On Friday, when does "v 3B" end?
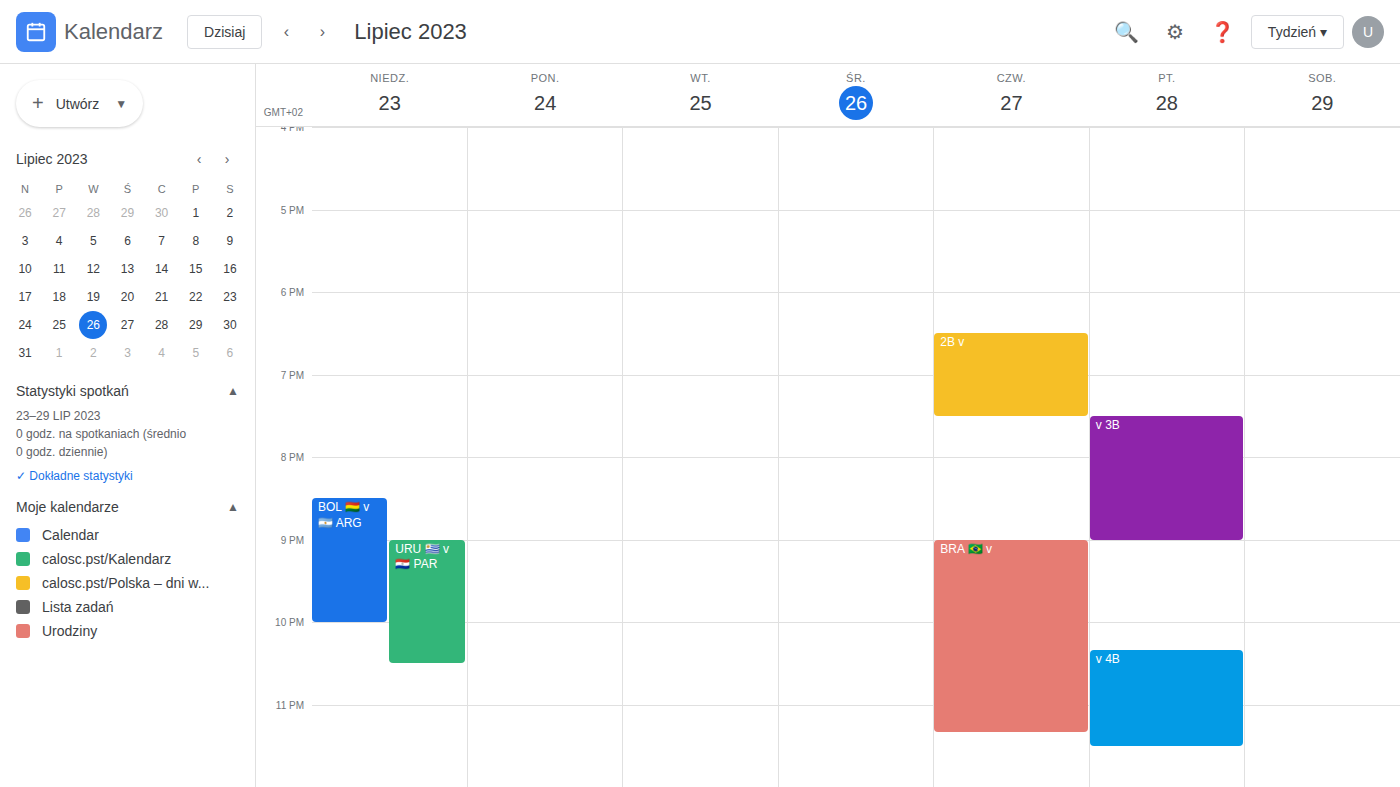
21:00